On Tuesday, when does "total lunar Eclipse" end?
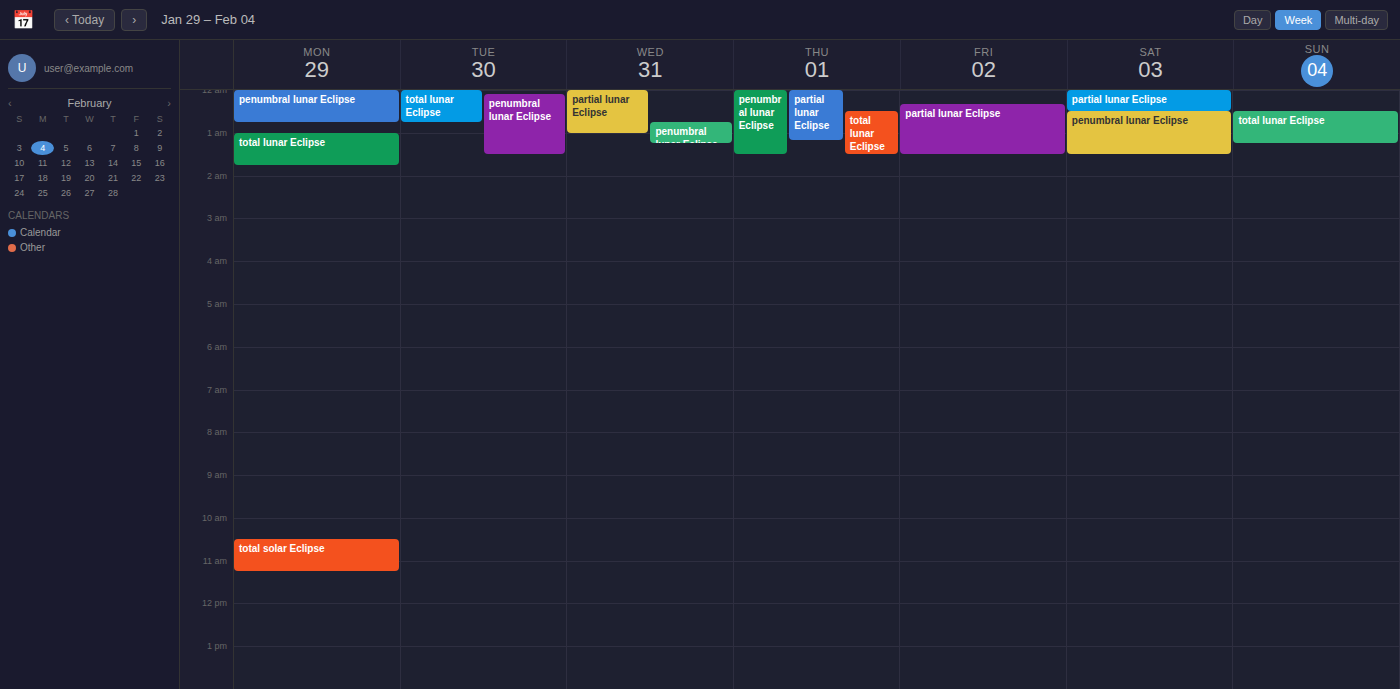
12:45 AM